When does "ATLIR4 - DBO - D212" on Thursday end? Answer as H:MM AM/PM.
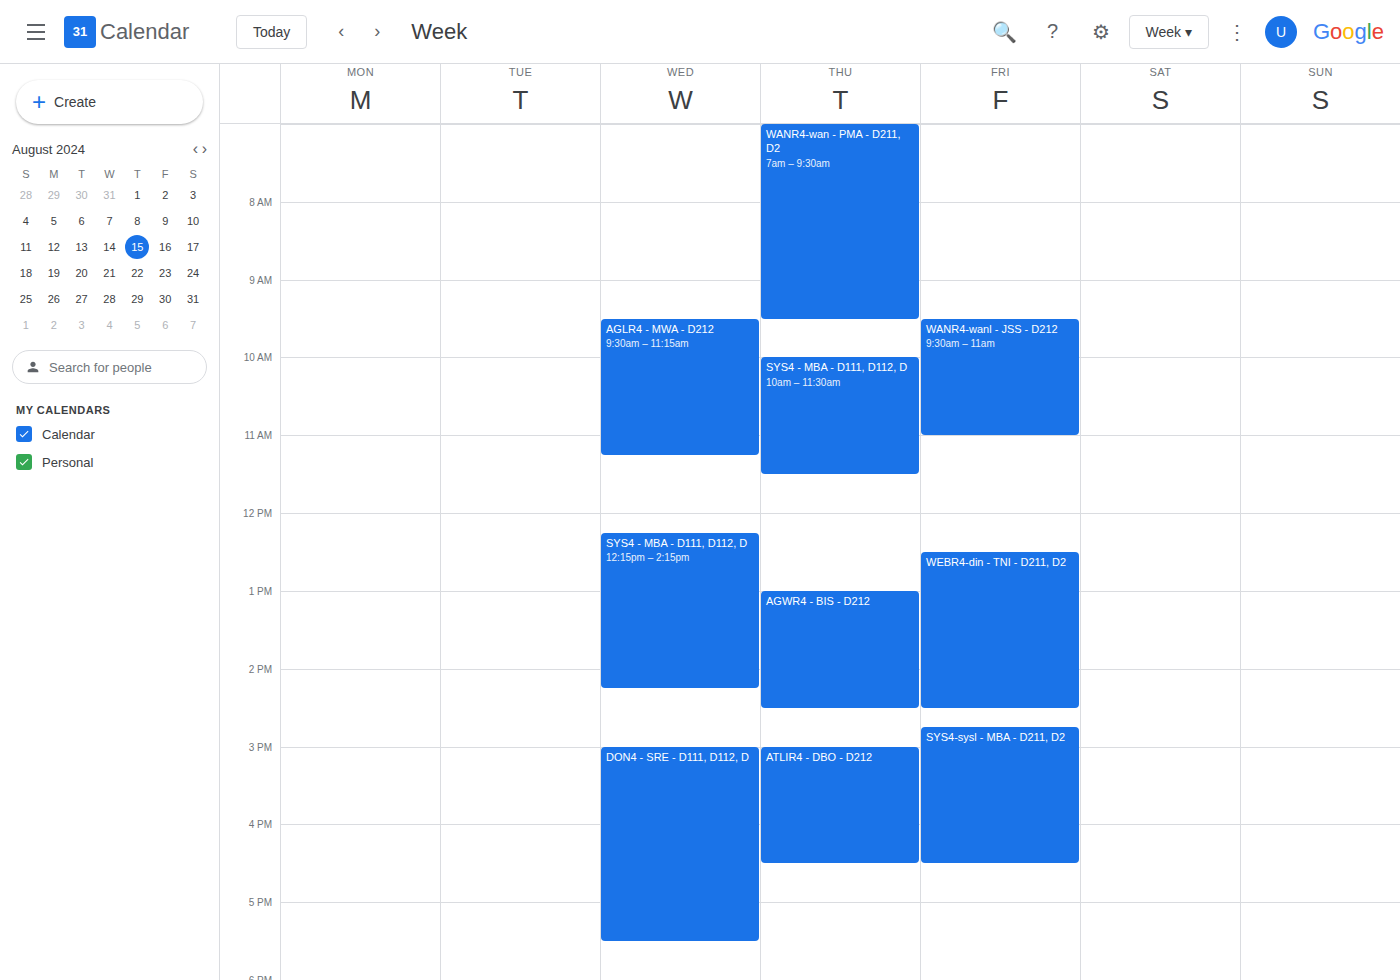
4:30 PM